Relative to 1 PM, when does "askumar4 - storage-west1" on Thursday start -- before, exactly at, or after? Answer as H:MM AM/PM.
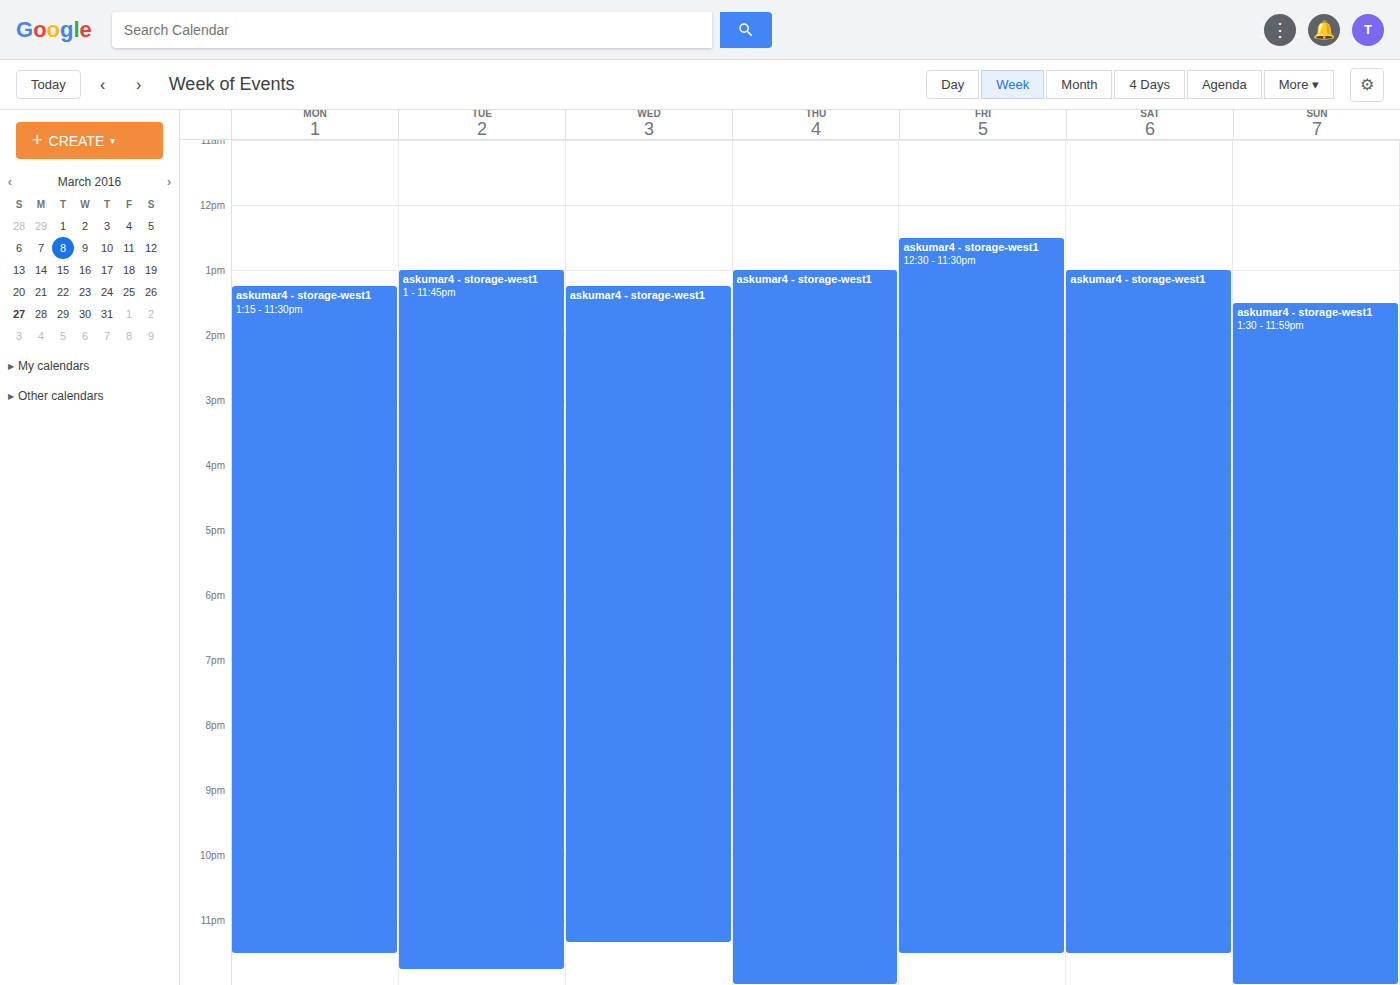
1:00 PM -- exactly at 1 PM, on the 1 PM line.